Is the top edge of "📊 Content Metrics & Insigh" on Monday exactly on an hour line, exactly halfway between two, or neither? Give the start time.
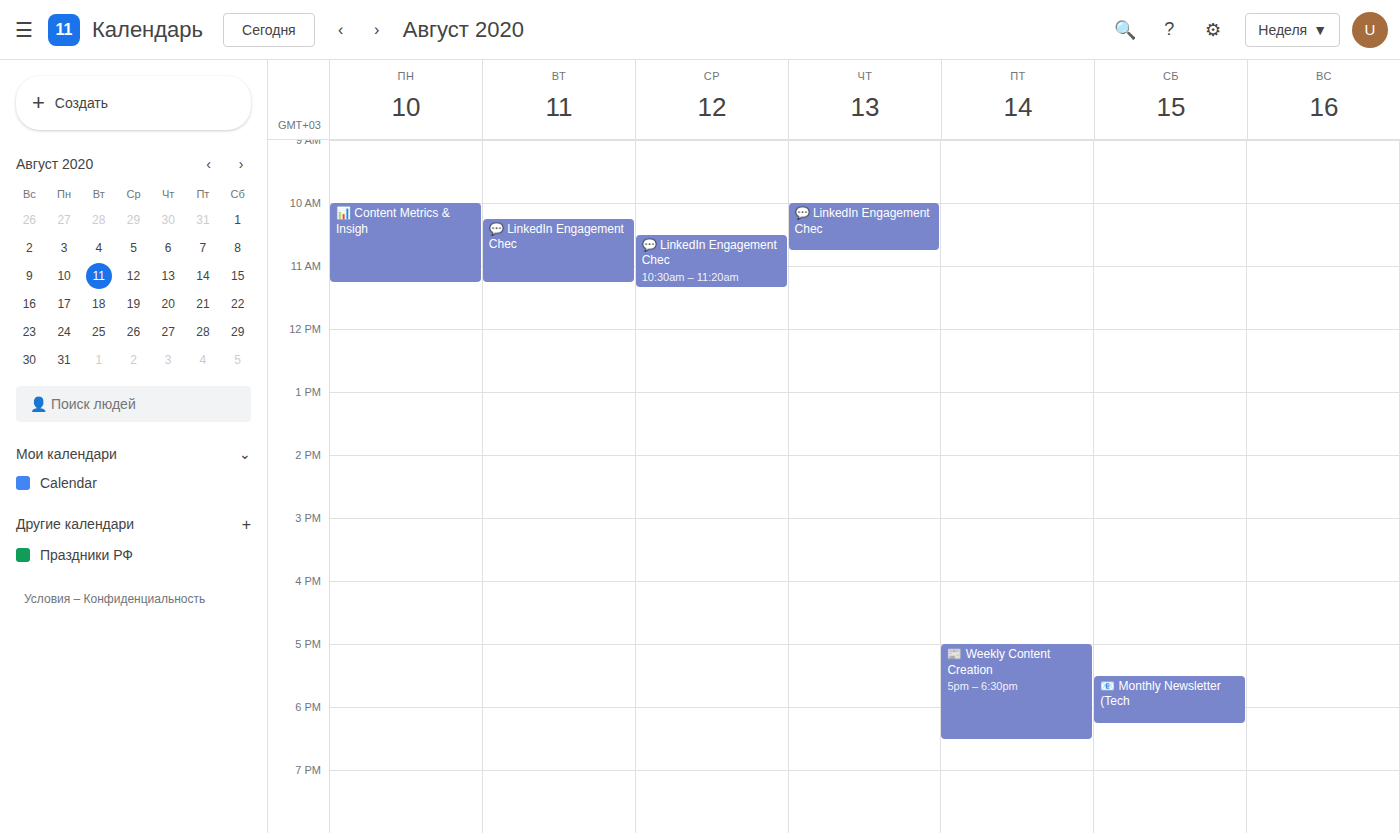
10:00 AM -- exactly on the 10 AM line.